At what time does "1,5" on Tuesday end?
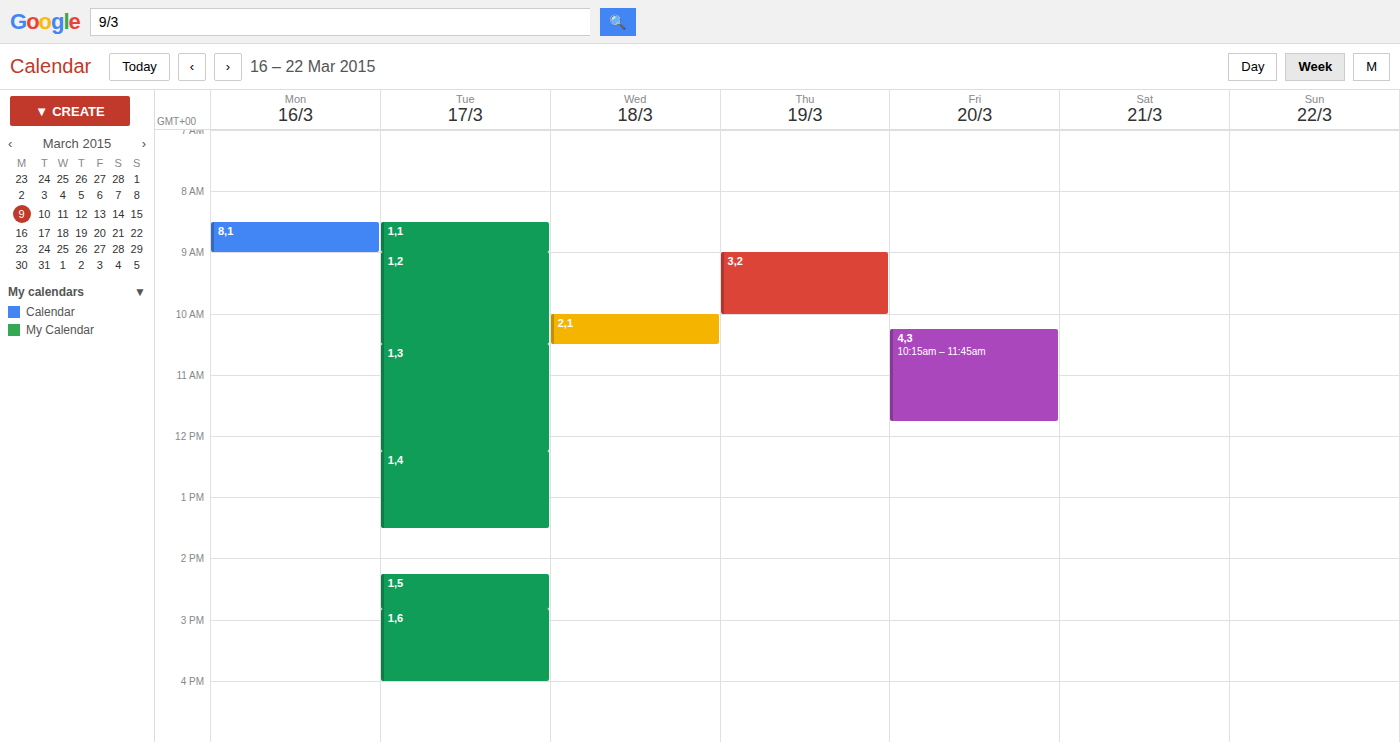
2:50 PM